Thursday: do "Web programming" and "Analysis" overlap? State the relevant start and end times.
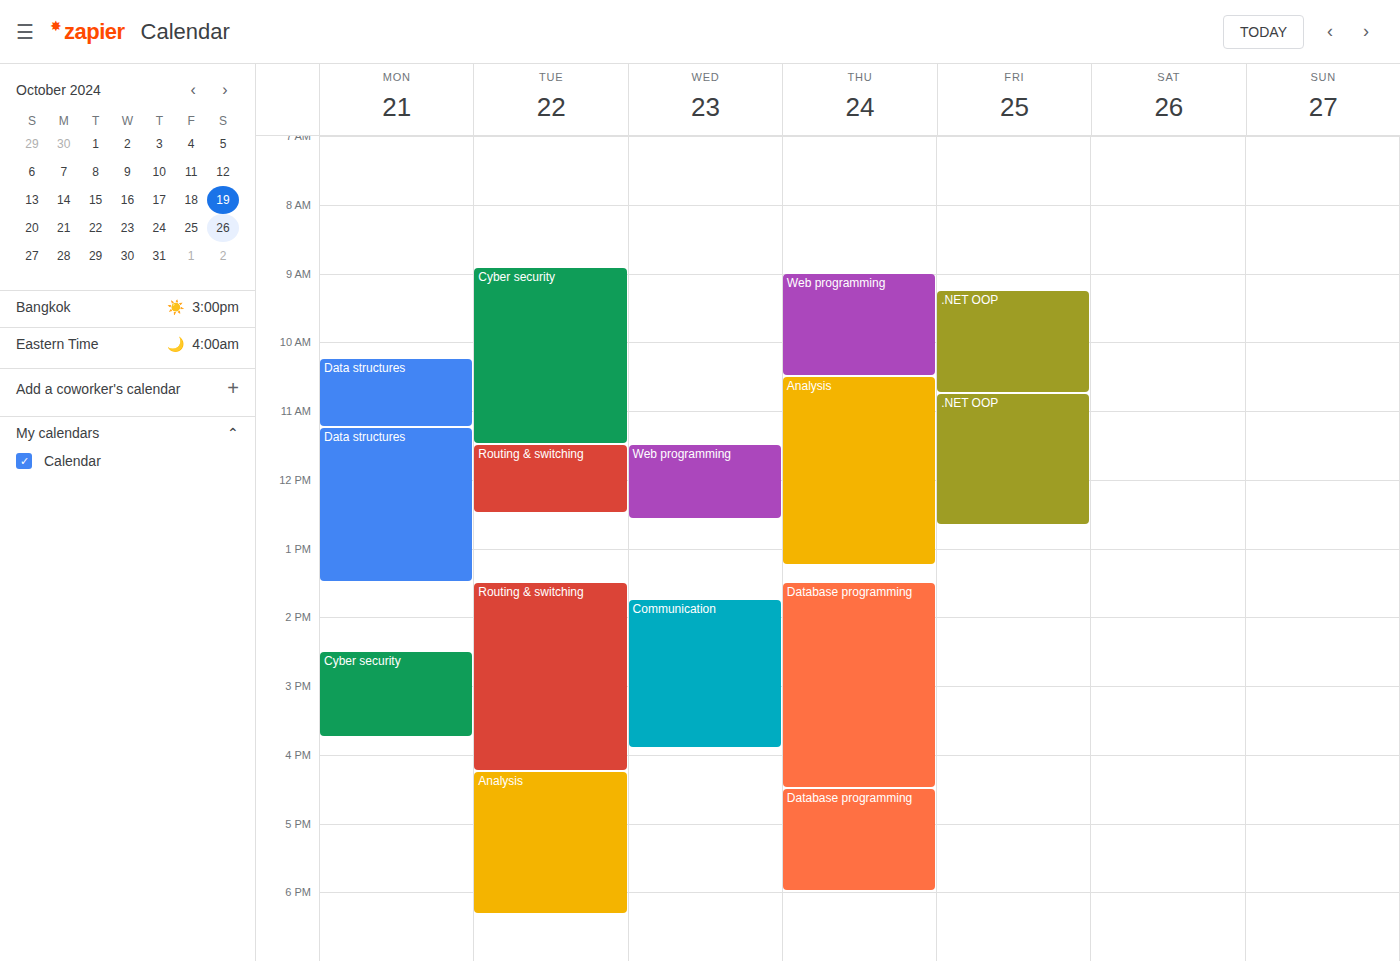
"Web programming" ends at 10:30 AM, exactly when "Analysis" starts -- they touch but do not overlap.